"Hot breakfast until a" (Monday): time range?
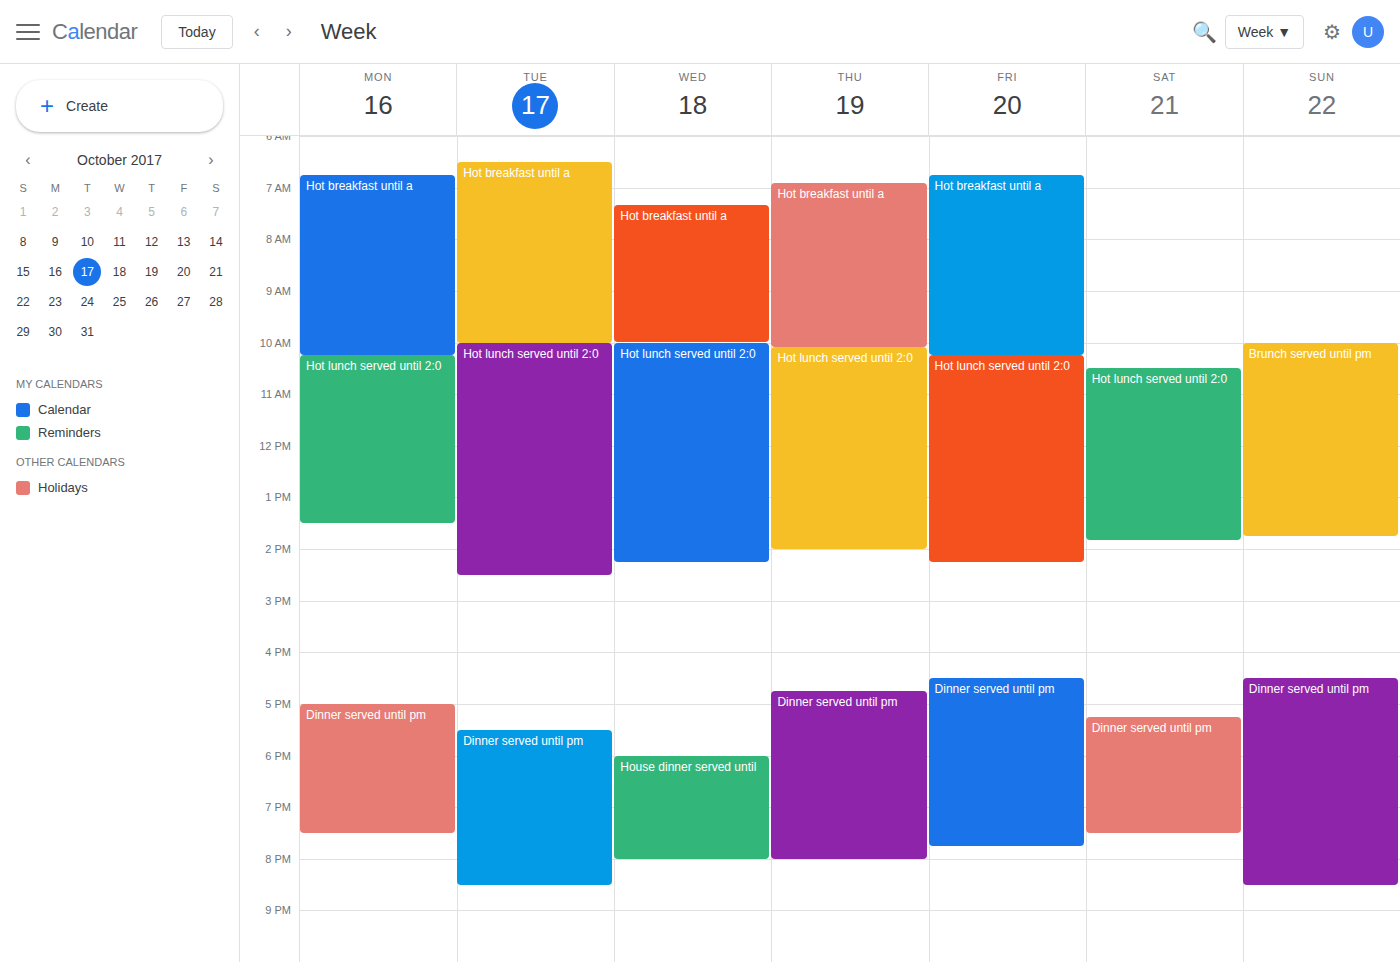
06:45 to 10:15